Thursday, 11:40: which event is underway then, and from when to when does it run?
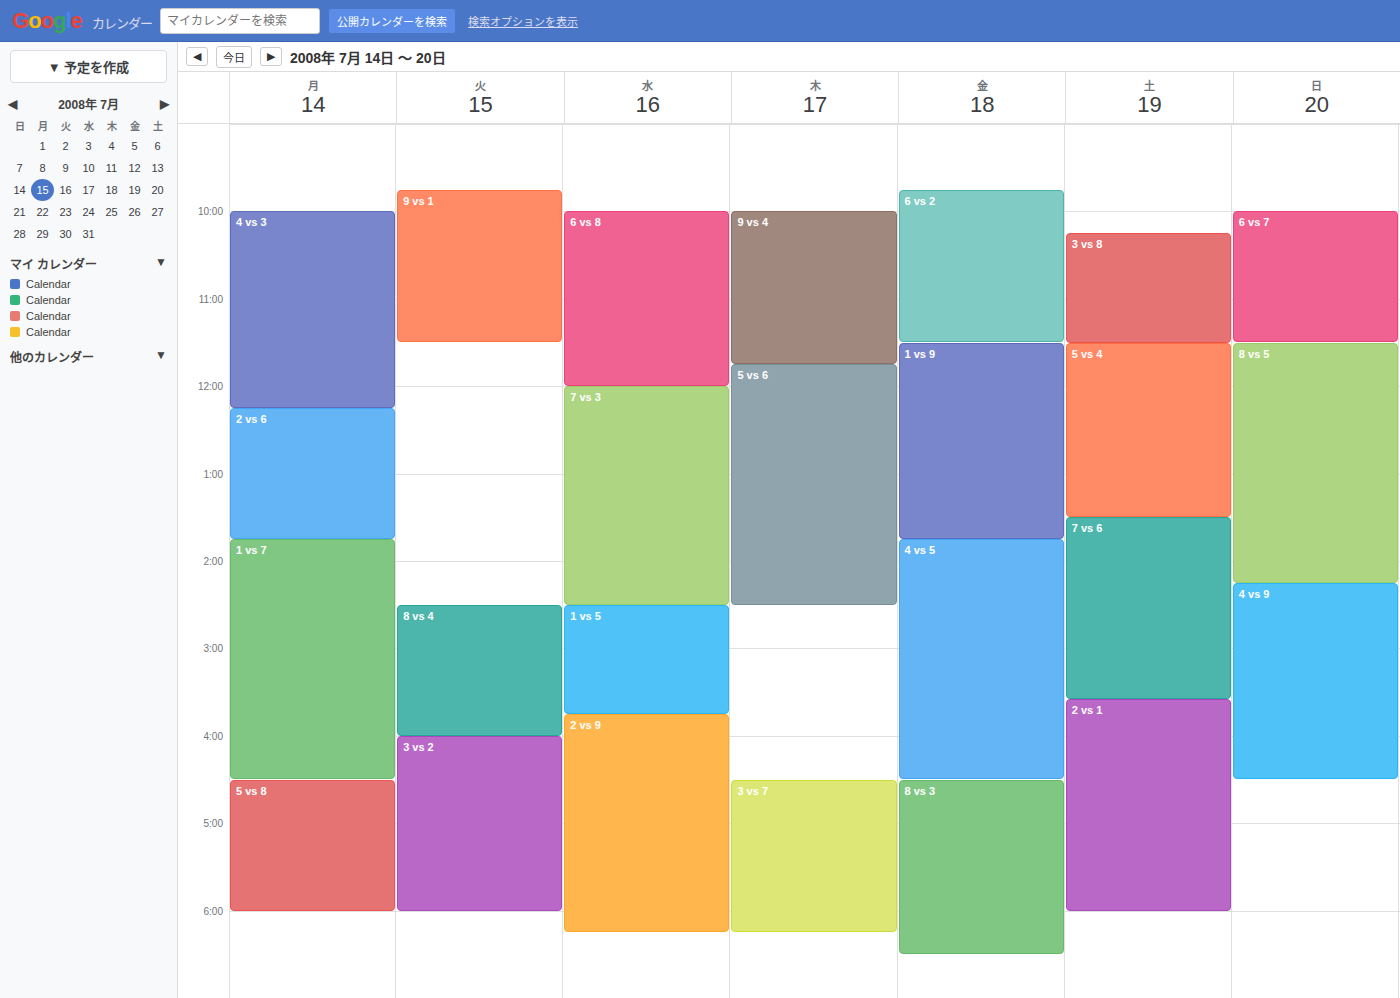
"9 vs 4", 10:00 to 11:45